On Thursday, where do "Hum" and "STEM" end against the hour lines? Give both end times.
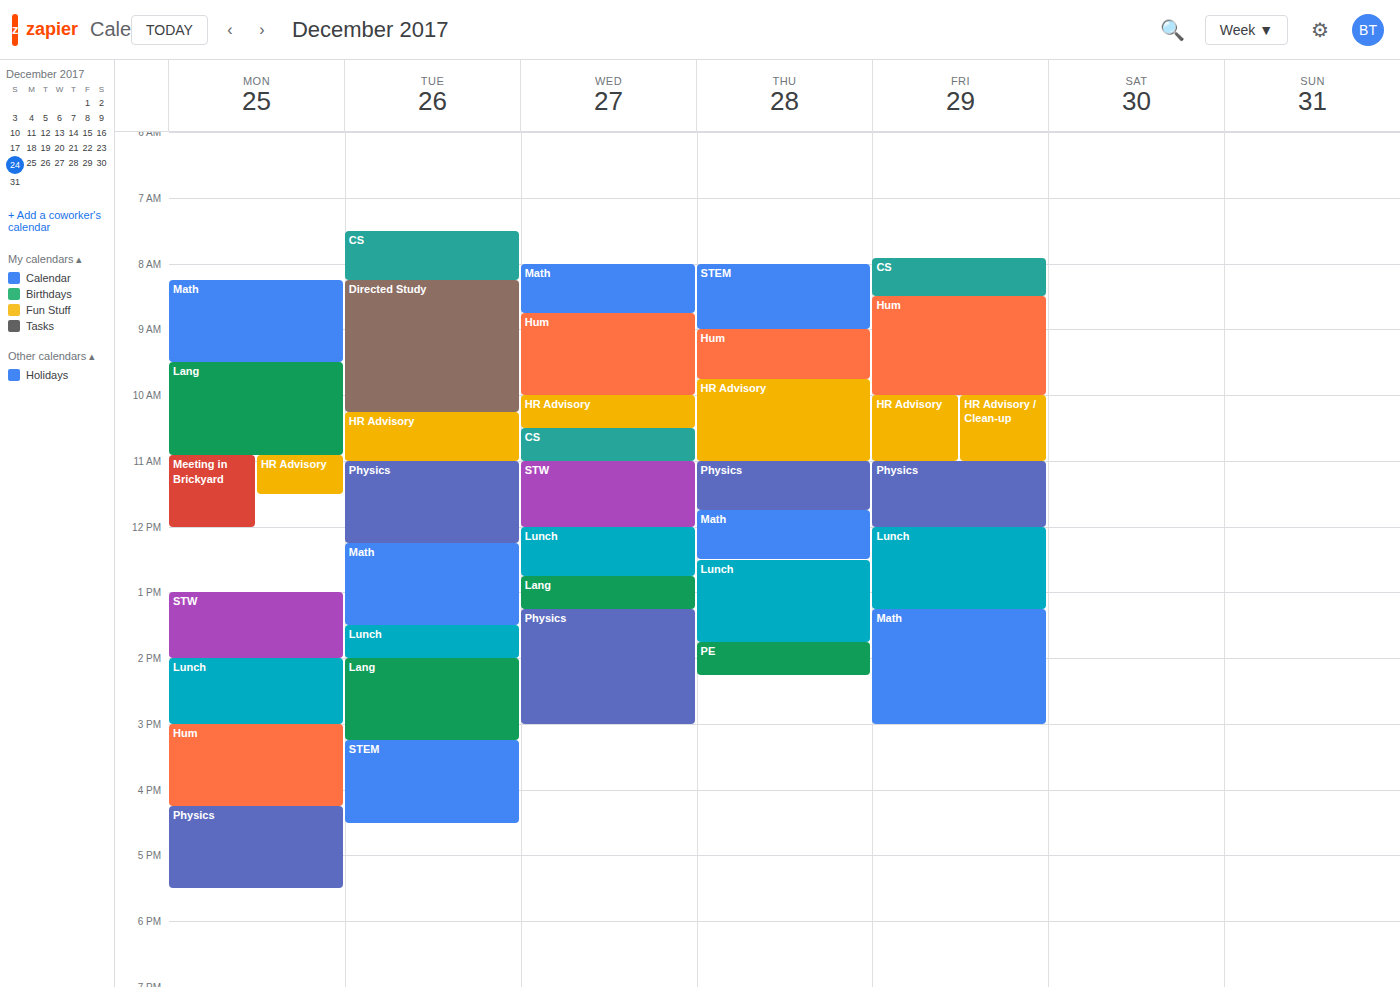
"Hum": 9:45 AM, neither: three quarters of the way from the 9 AM line to the 10 AM line. "STEM": 9:00 AM, exactly on the 9 AM line.